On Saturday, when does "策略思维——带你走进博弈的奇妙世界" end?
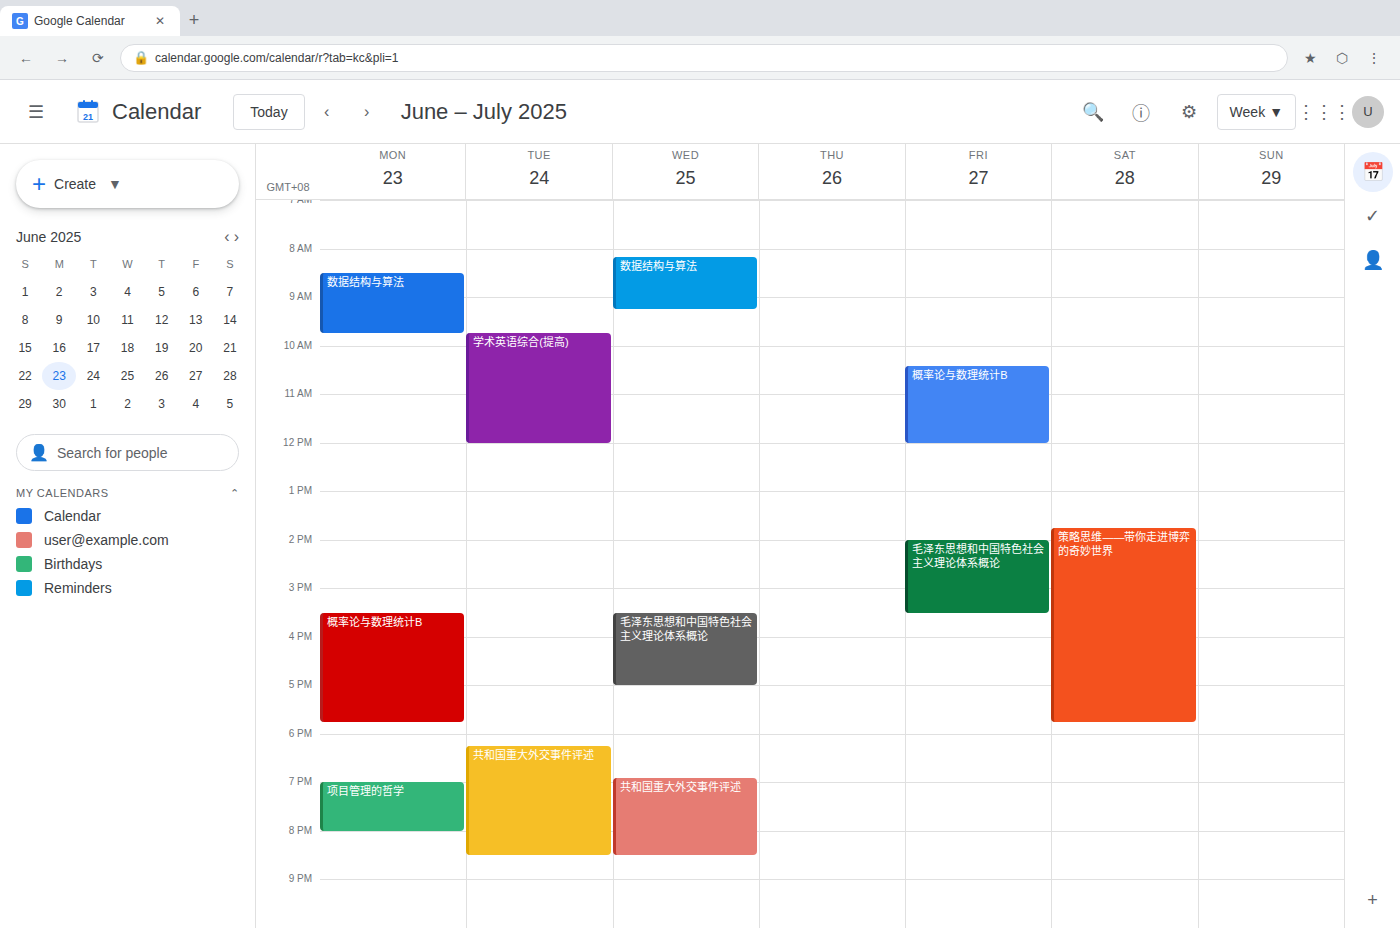
5:45 PM